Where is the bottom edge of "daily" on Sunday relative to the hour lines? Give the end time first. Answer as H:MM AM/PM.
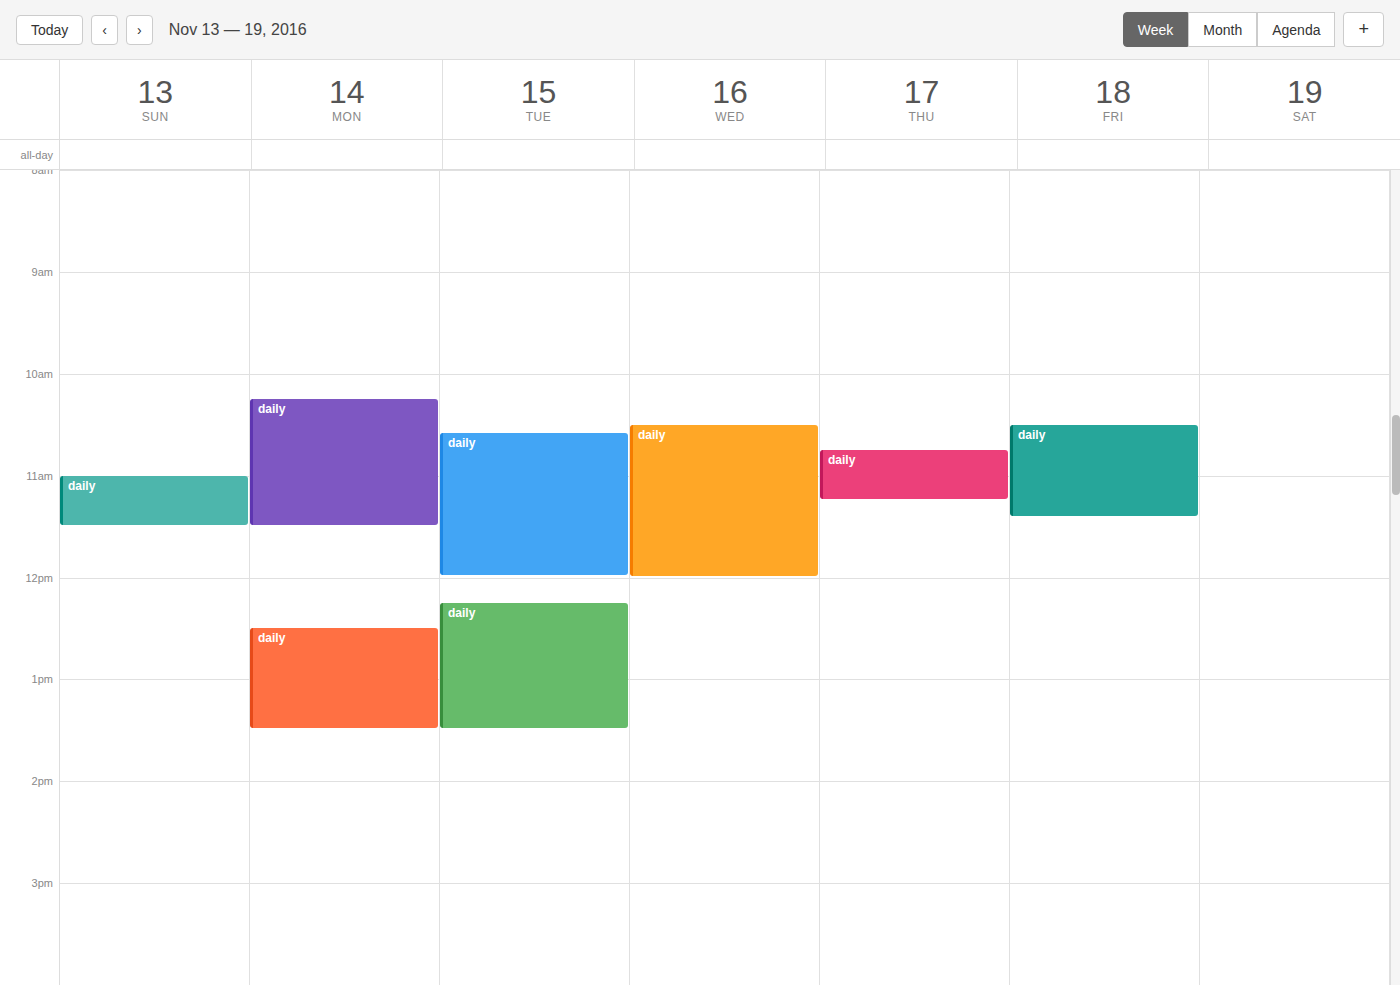
11:30 AM -- halfway between the 11 AM and 12 PM lines.